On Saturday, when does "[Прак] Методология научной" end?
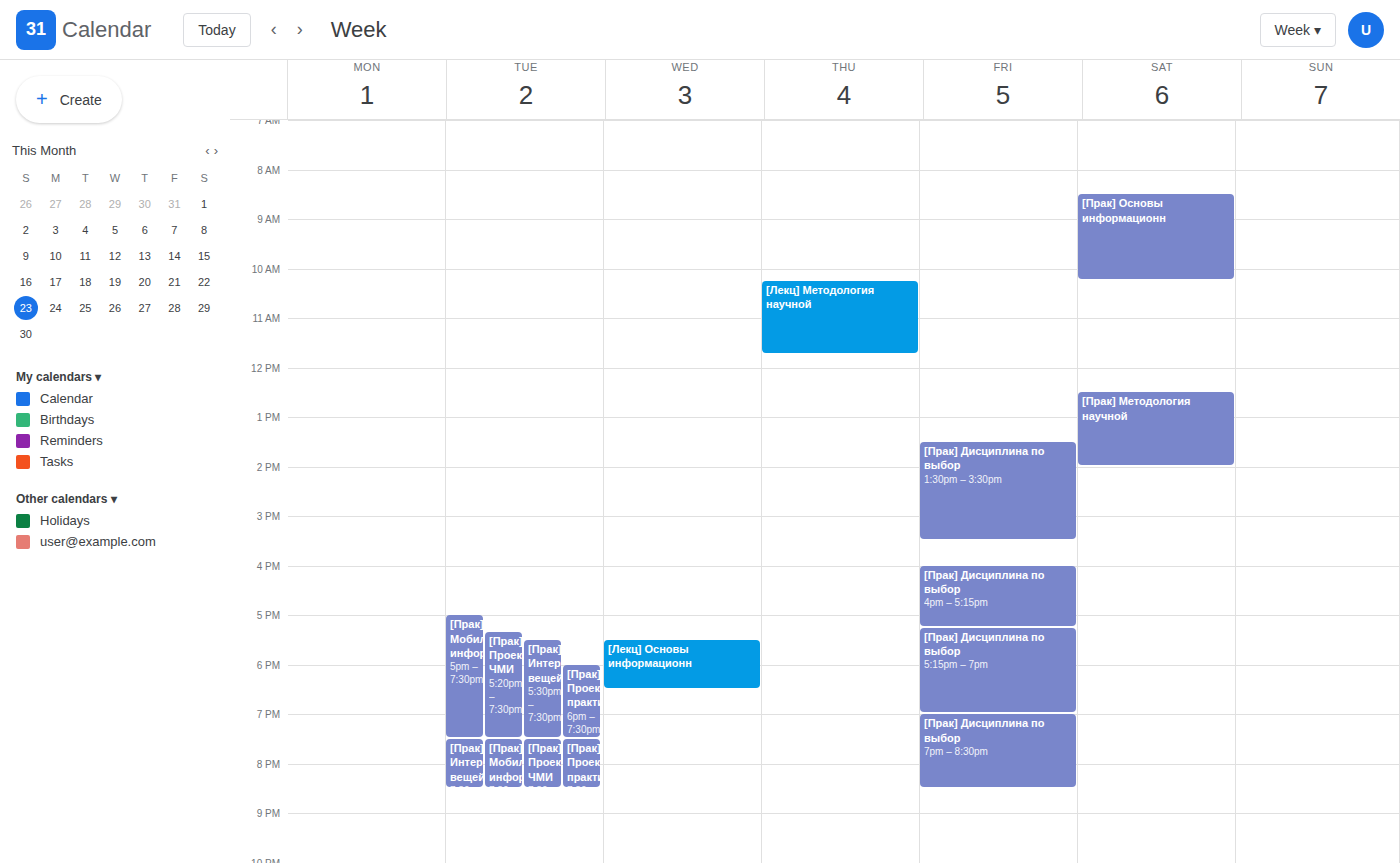
2:00 PM